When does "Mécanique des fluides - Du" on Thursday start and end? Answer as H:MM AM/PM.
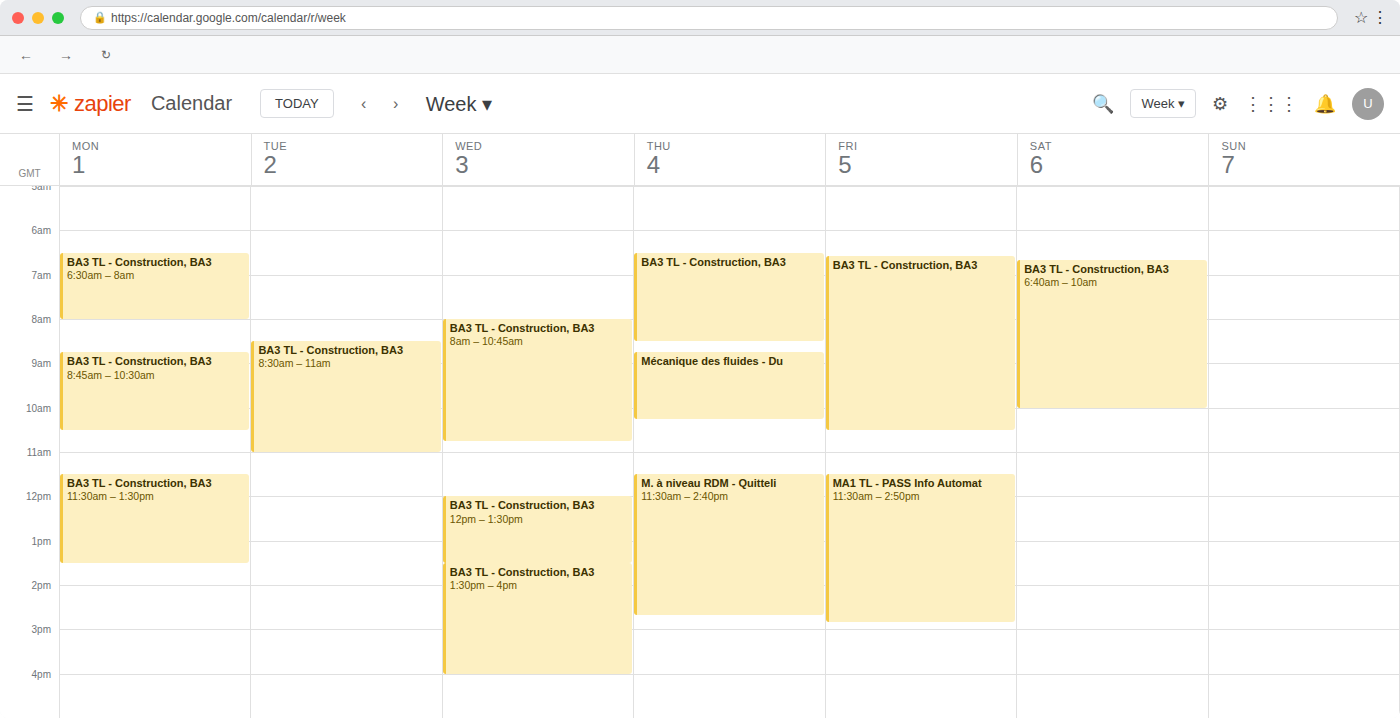
8:45 AM to 10:15 AM